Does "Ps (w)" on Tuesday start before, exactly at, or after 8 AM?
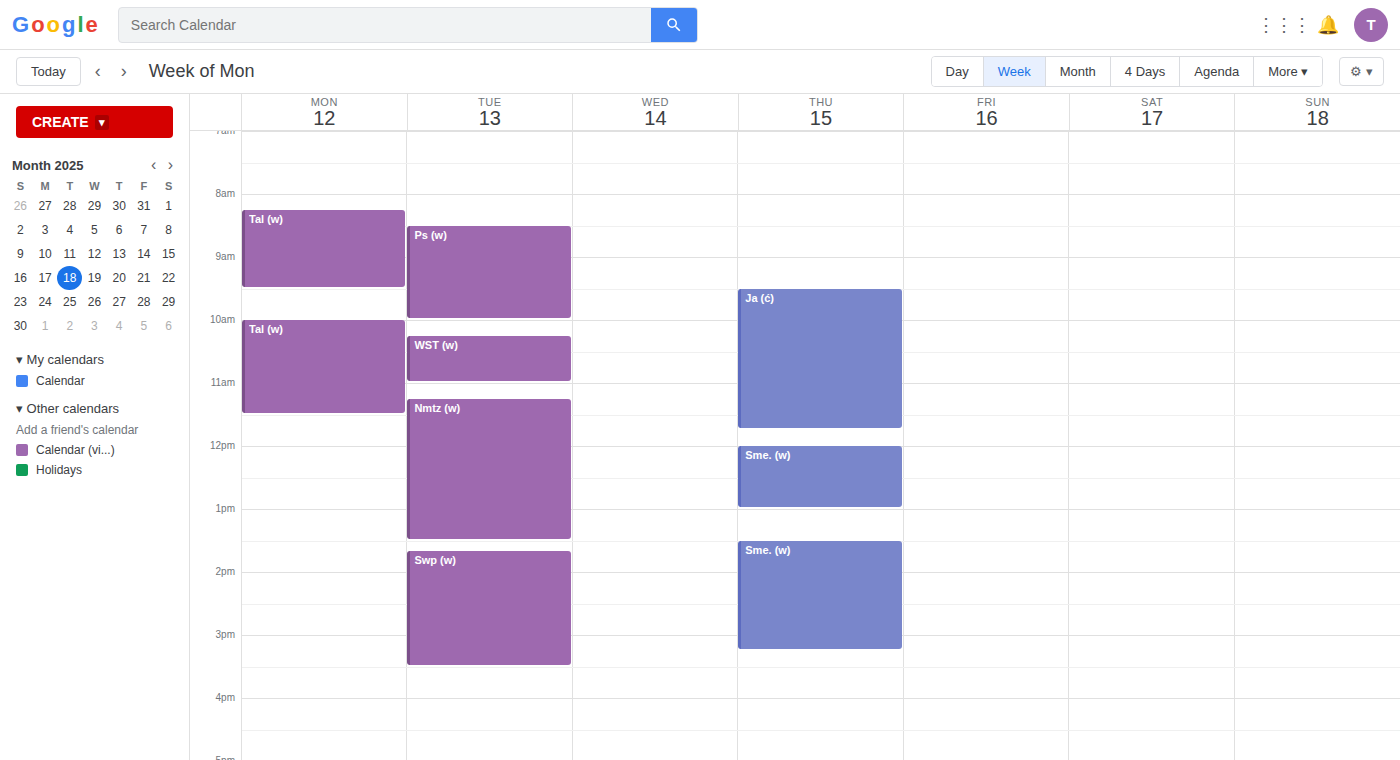
8:30 AM -- after 8 AM, 30 minutes below the 8 AM line.